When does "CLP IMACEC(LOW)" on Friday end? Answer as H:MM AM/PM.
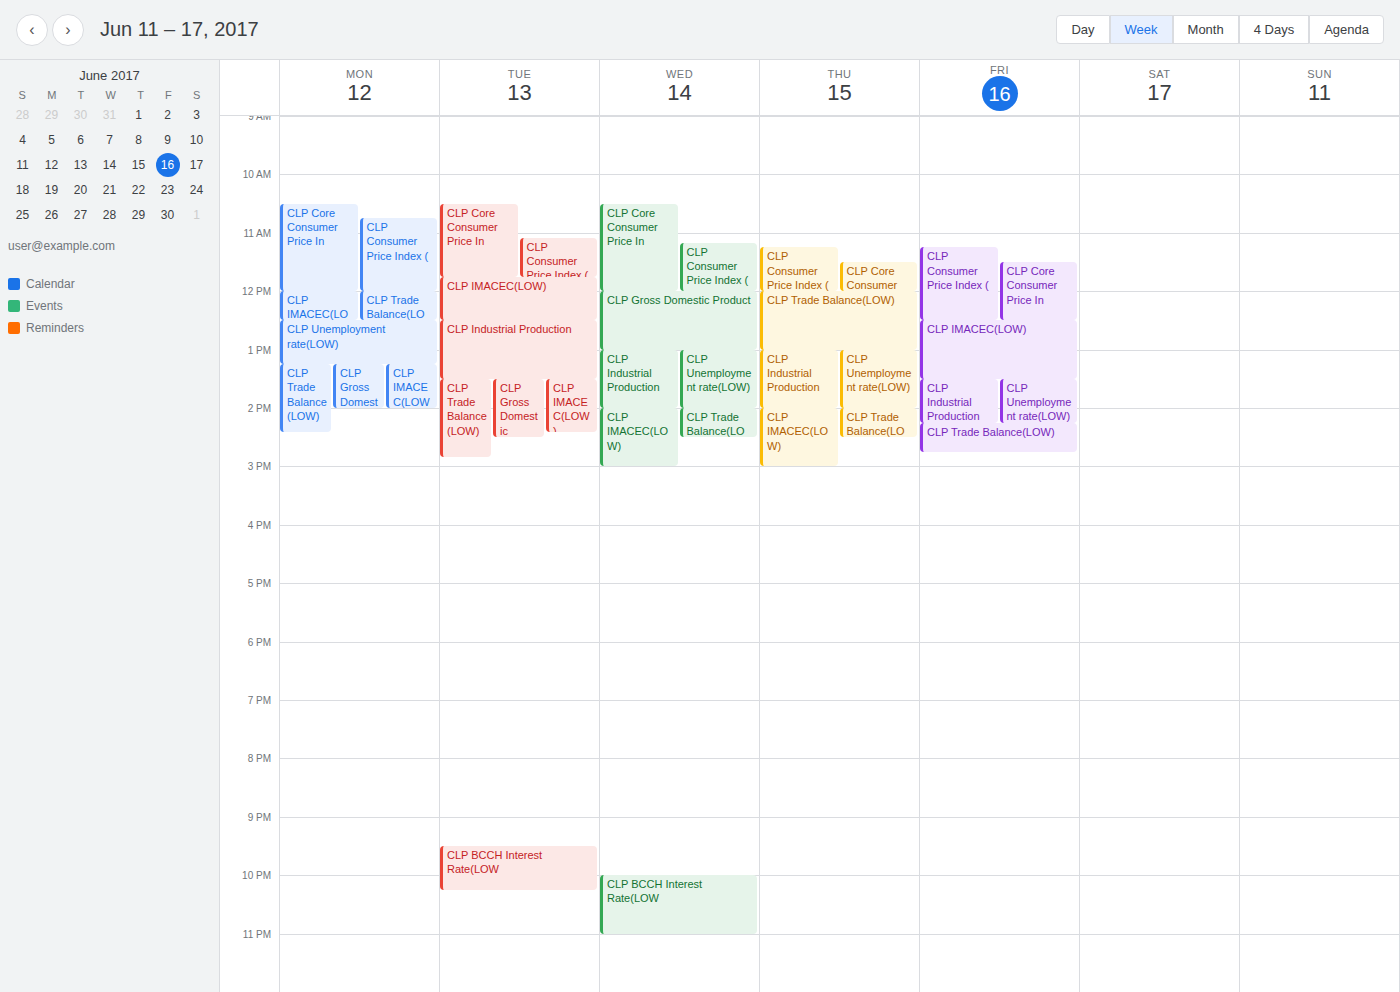
1:30 PM